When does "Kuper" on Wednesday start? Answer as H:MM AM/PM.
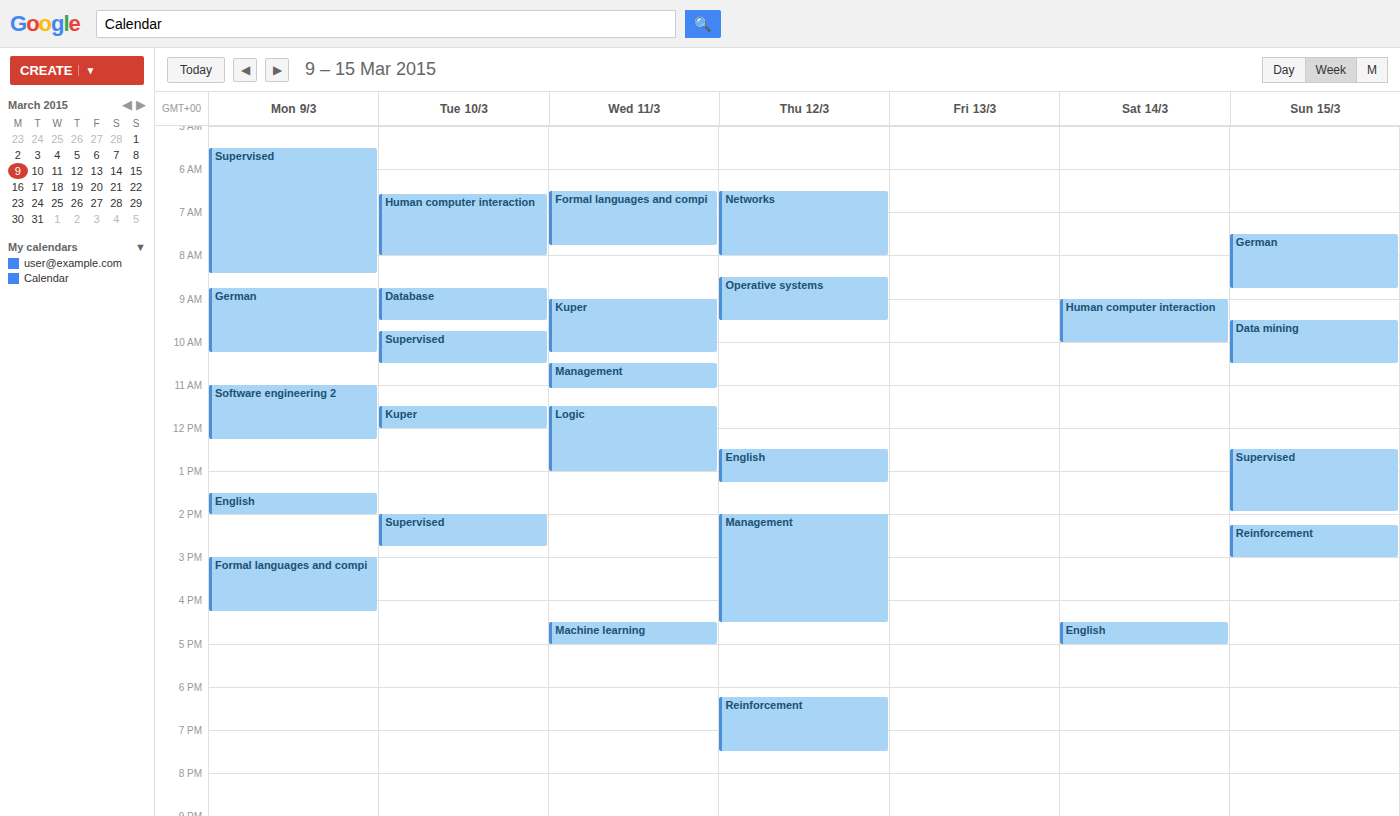
9:00 AM